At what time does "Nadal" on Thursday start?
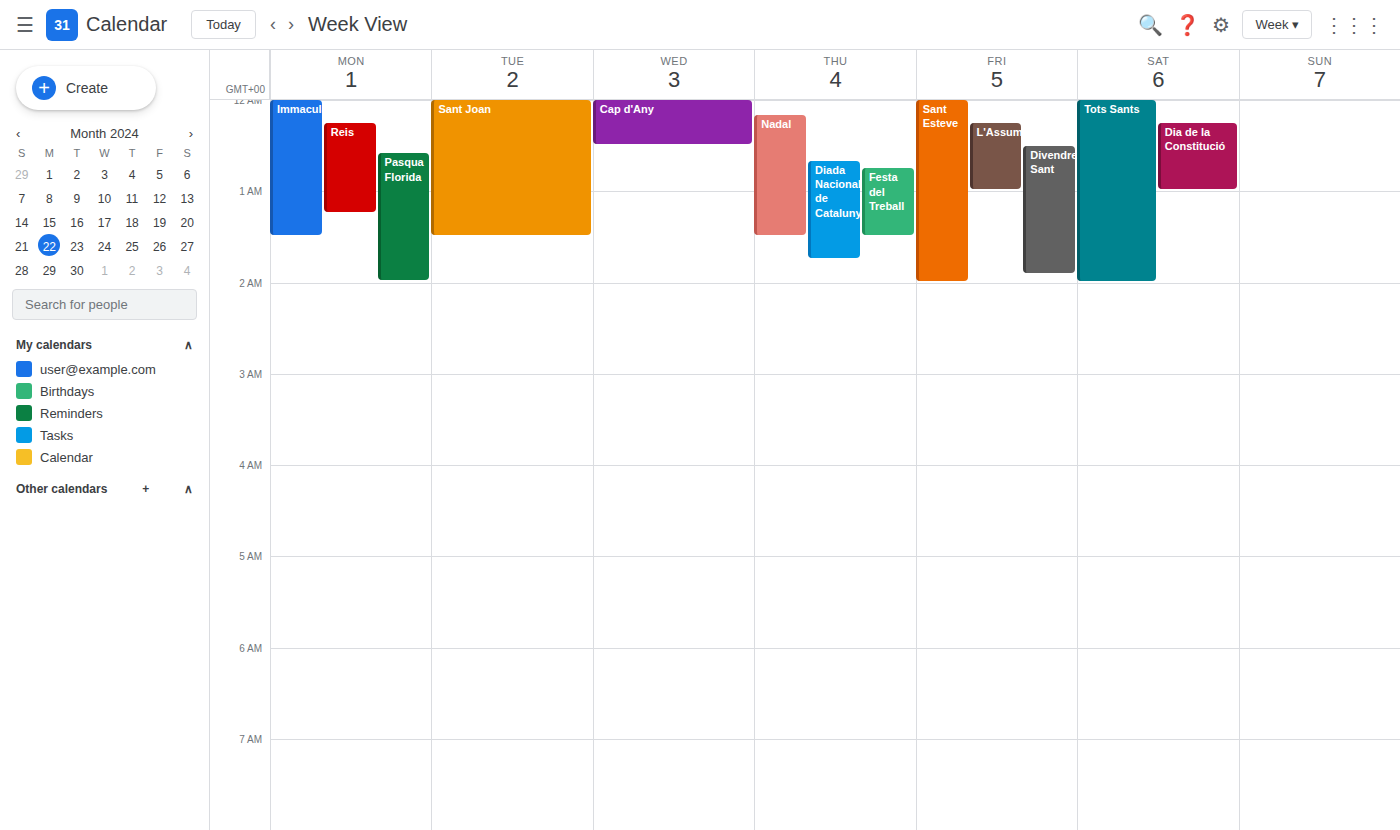
00:10